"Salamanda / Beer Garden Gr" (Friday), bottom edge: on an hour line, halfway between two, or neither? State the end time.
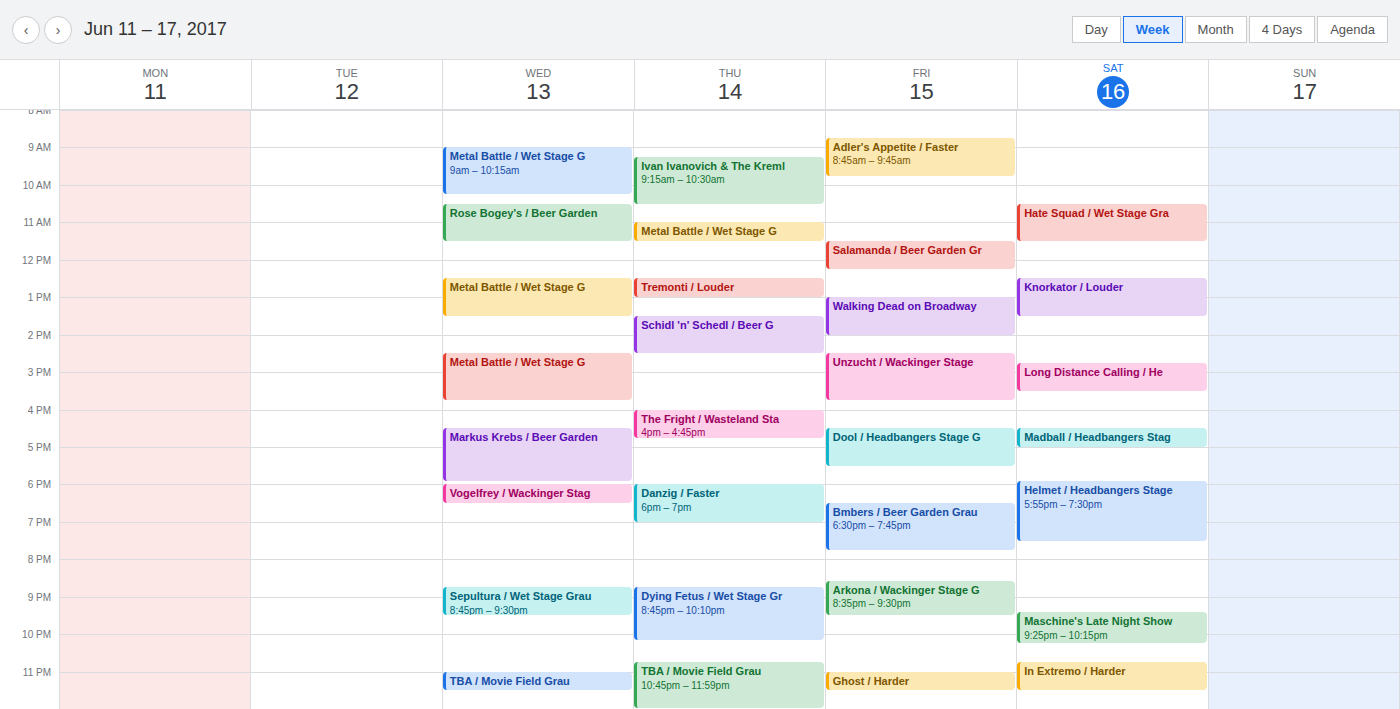
12:15 PM -- neither: a quarter of the way from the 12 PM line to the 1 PM line.